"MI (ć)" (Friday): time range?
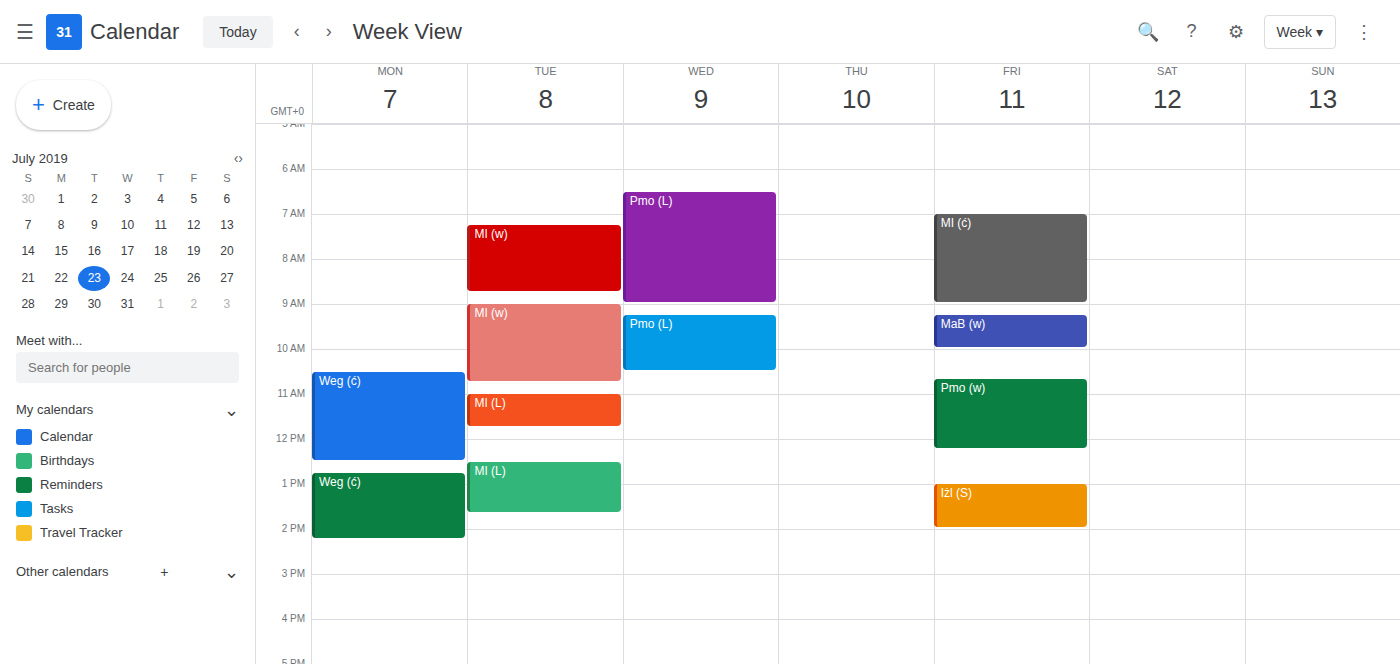
07:00 to 09:00